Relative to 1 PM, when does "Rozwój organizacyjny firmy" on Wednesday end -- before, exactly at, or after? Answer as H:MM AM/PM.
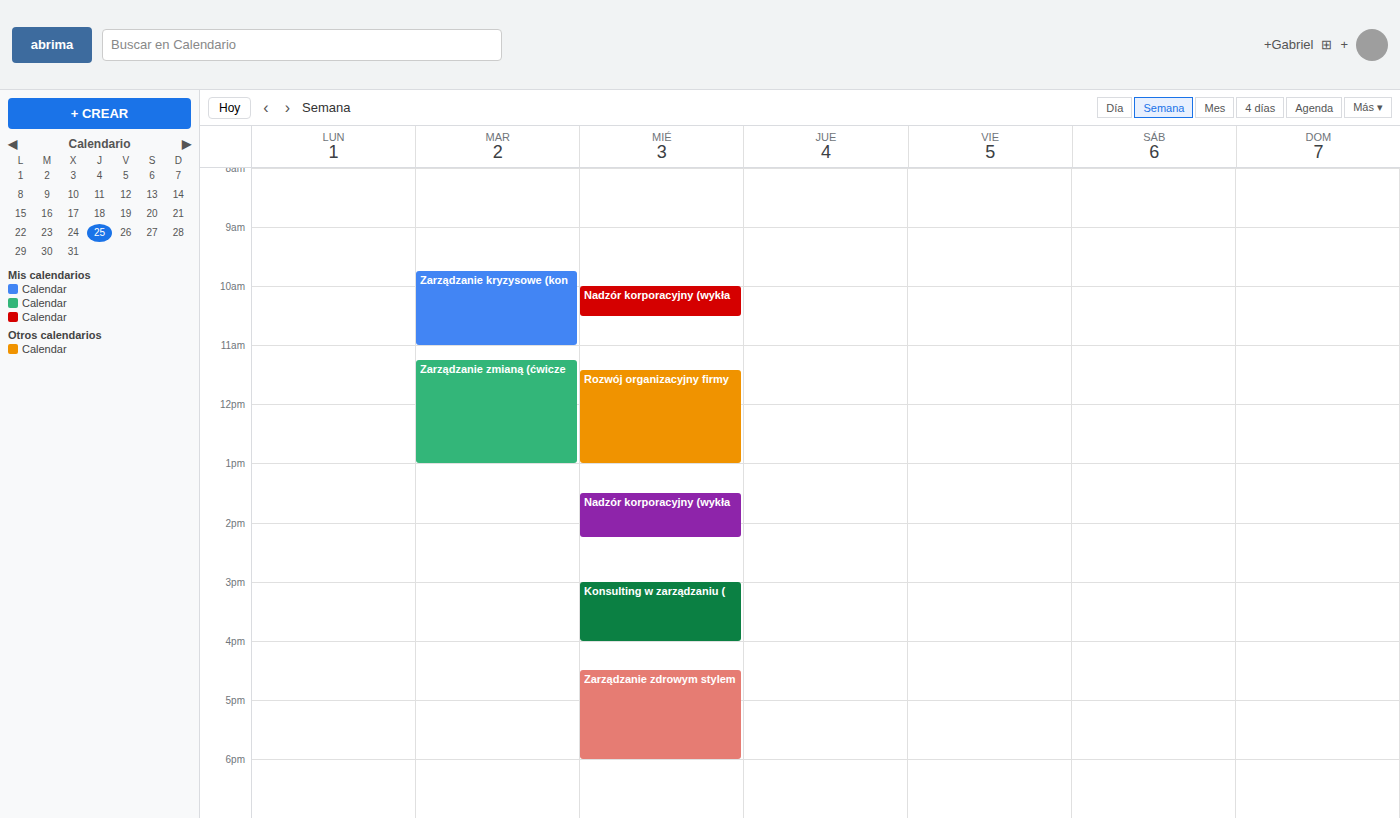
1:00 PM -- exactly at 1 PM, on the 1 PM line.